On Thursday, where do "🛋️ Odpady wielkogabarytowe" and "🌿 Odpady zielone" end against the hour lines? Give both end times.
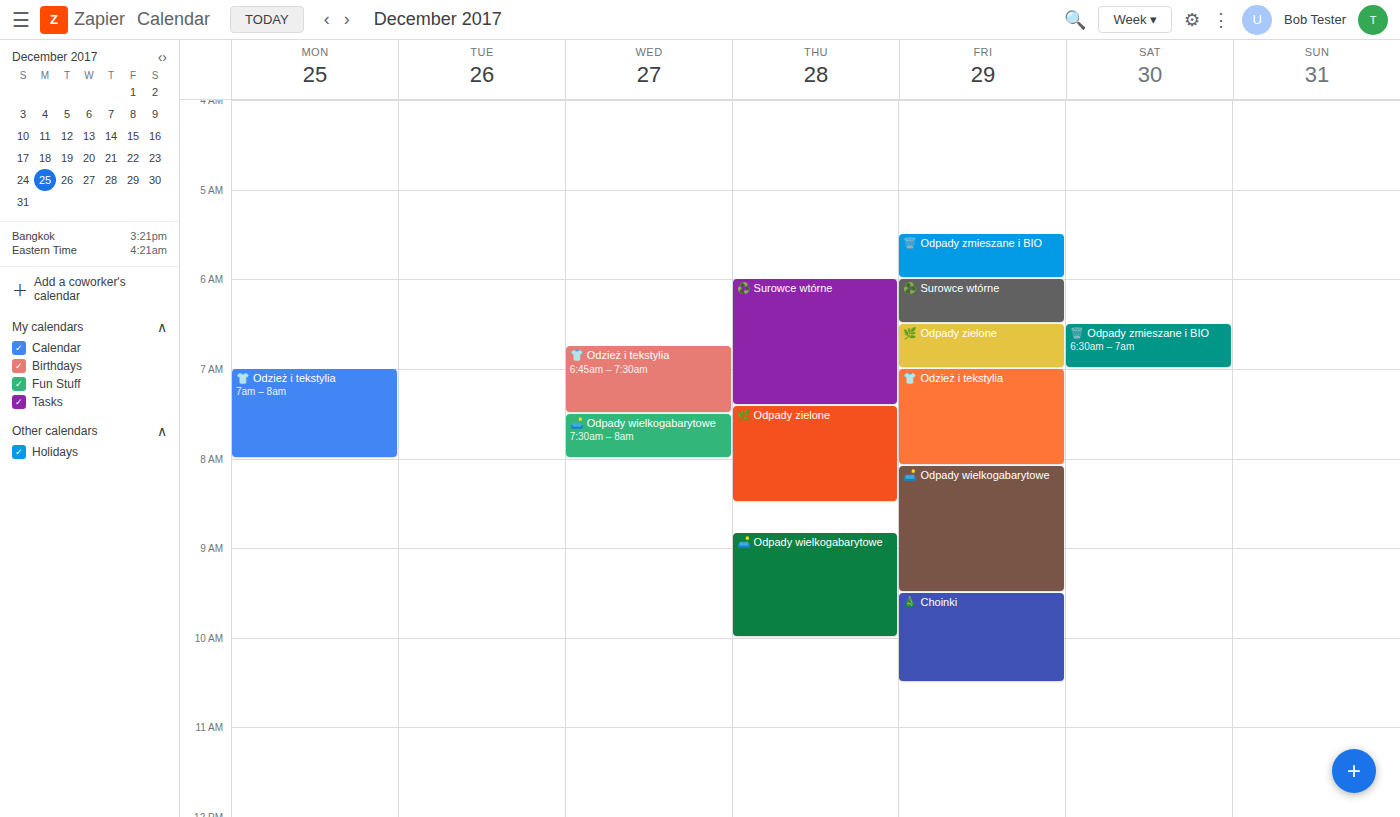
"🛋️ Odpady wielkogabarytowe": 10:00 AM, exactly on the 10 AM line. "🌿 Odpady zielone": 8:30 AM, halfway between the 8 AM and 9 AM lines.